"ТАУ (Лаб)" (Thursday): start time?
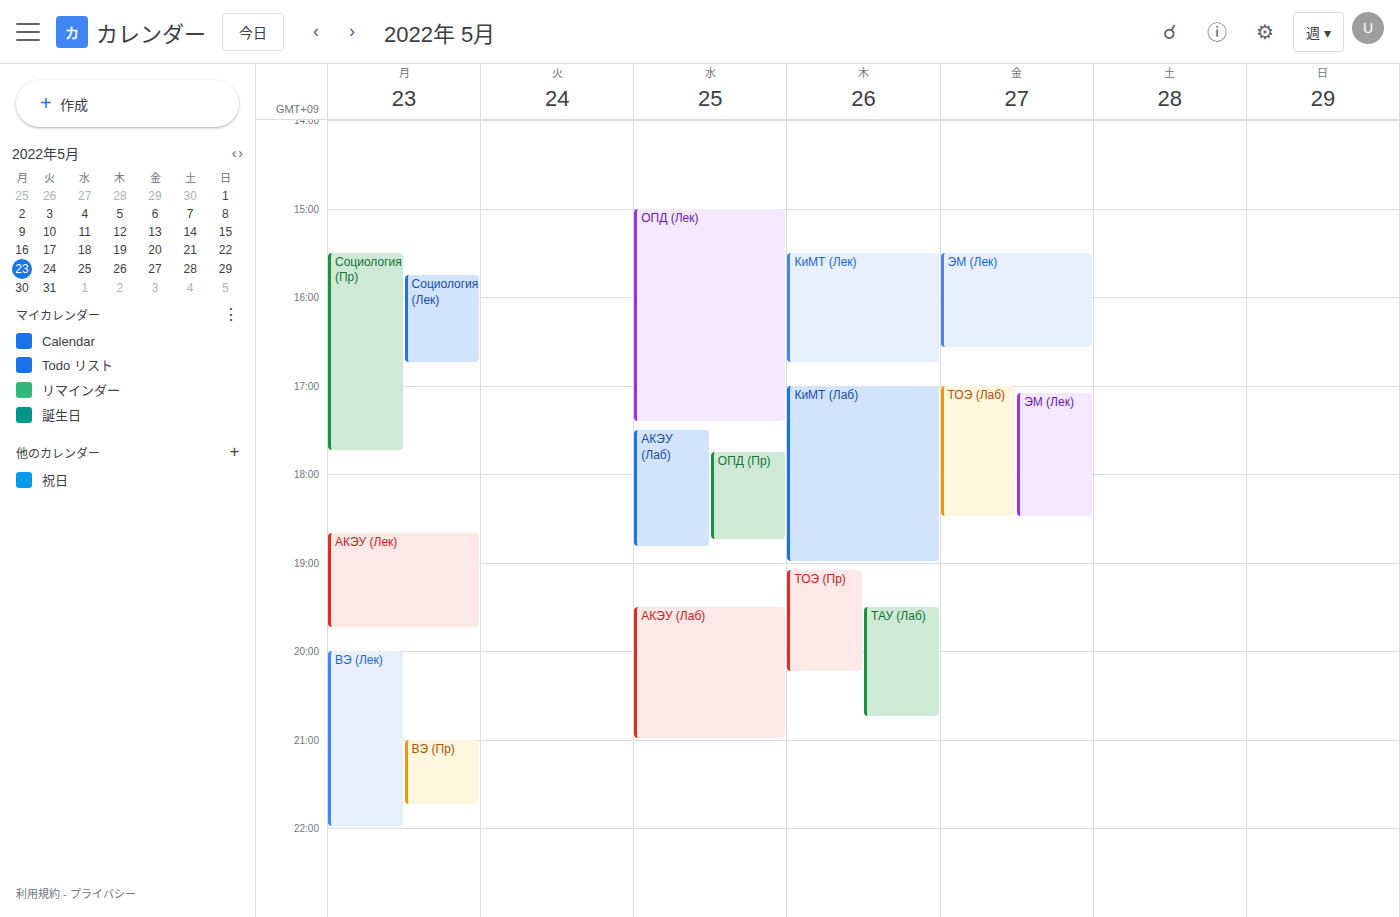
7:30 PM